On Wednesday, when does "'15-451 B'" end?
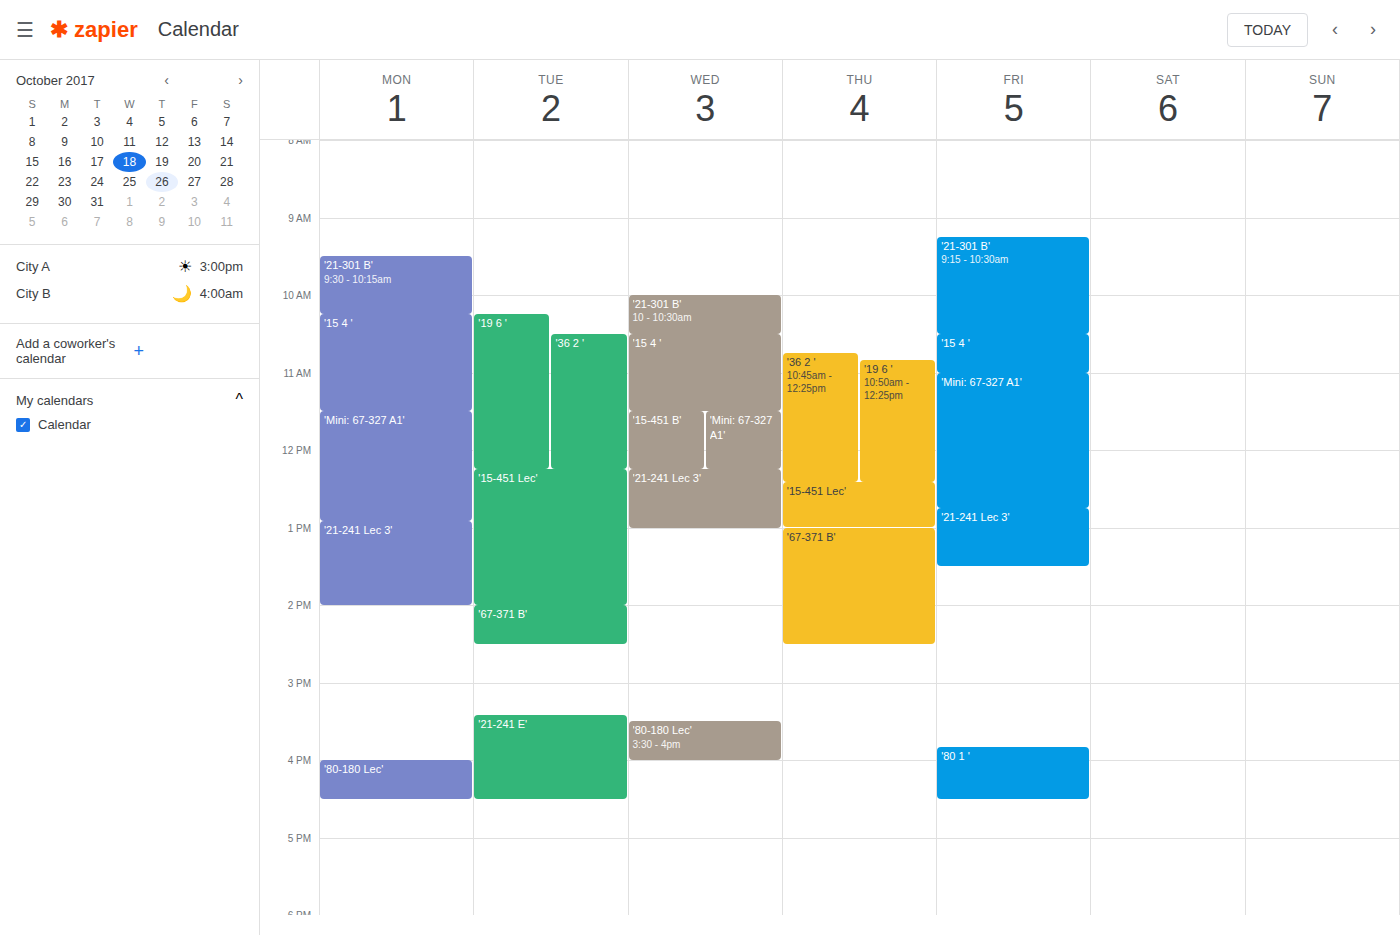
12:15 PM